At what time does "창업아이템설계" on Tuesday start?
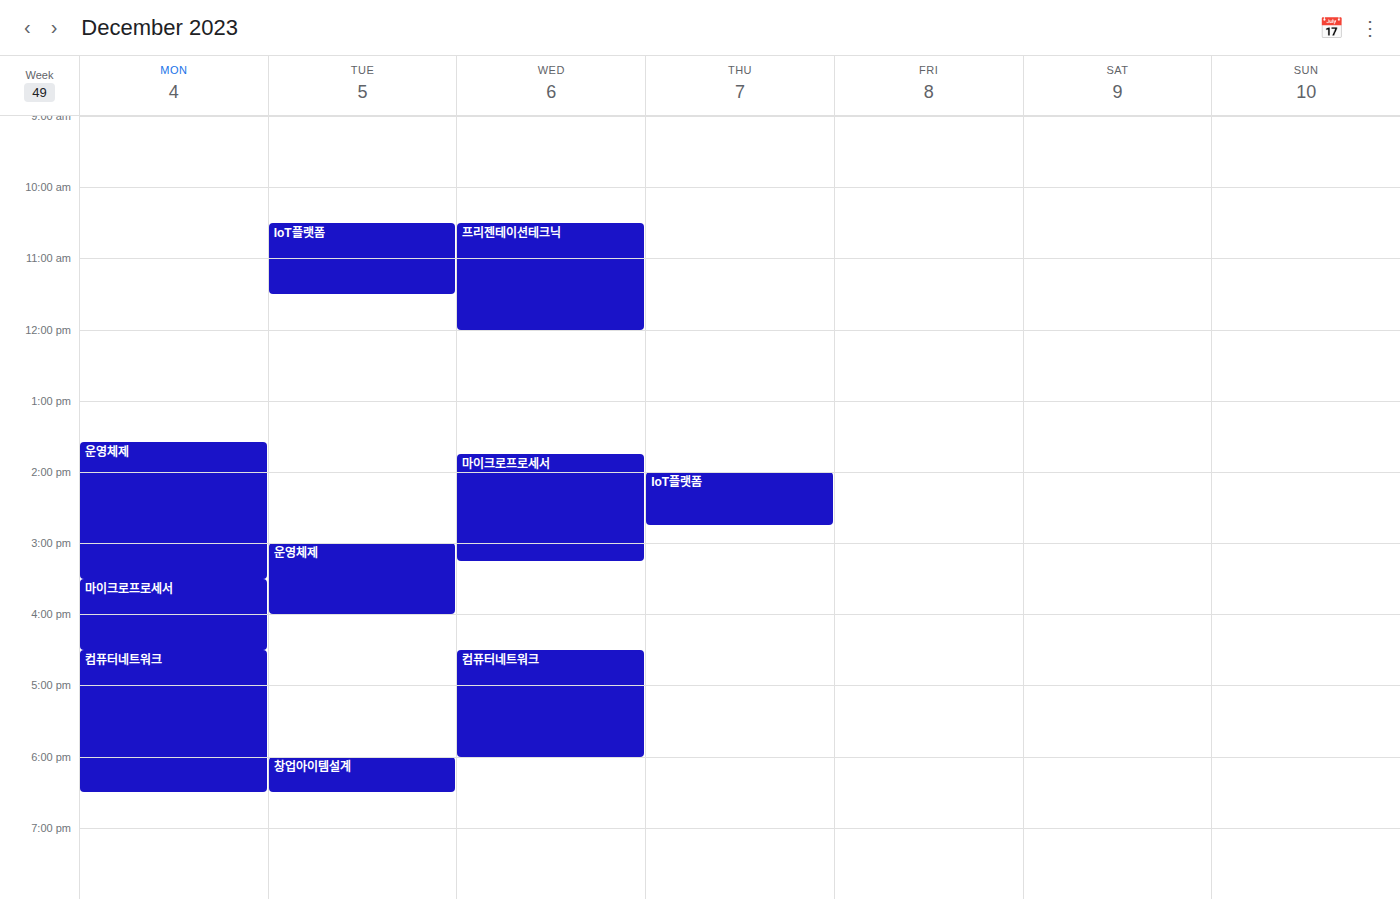
6:00 PM